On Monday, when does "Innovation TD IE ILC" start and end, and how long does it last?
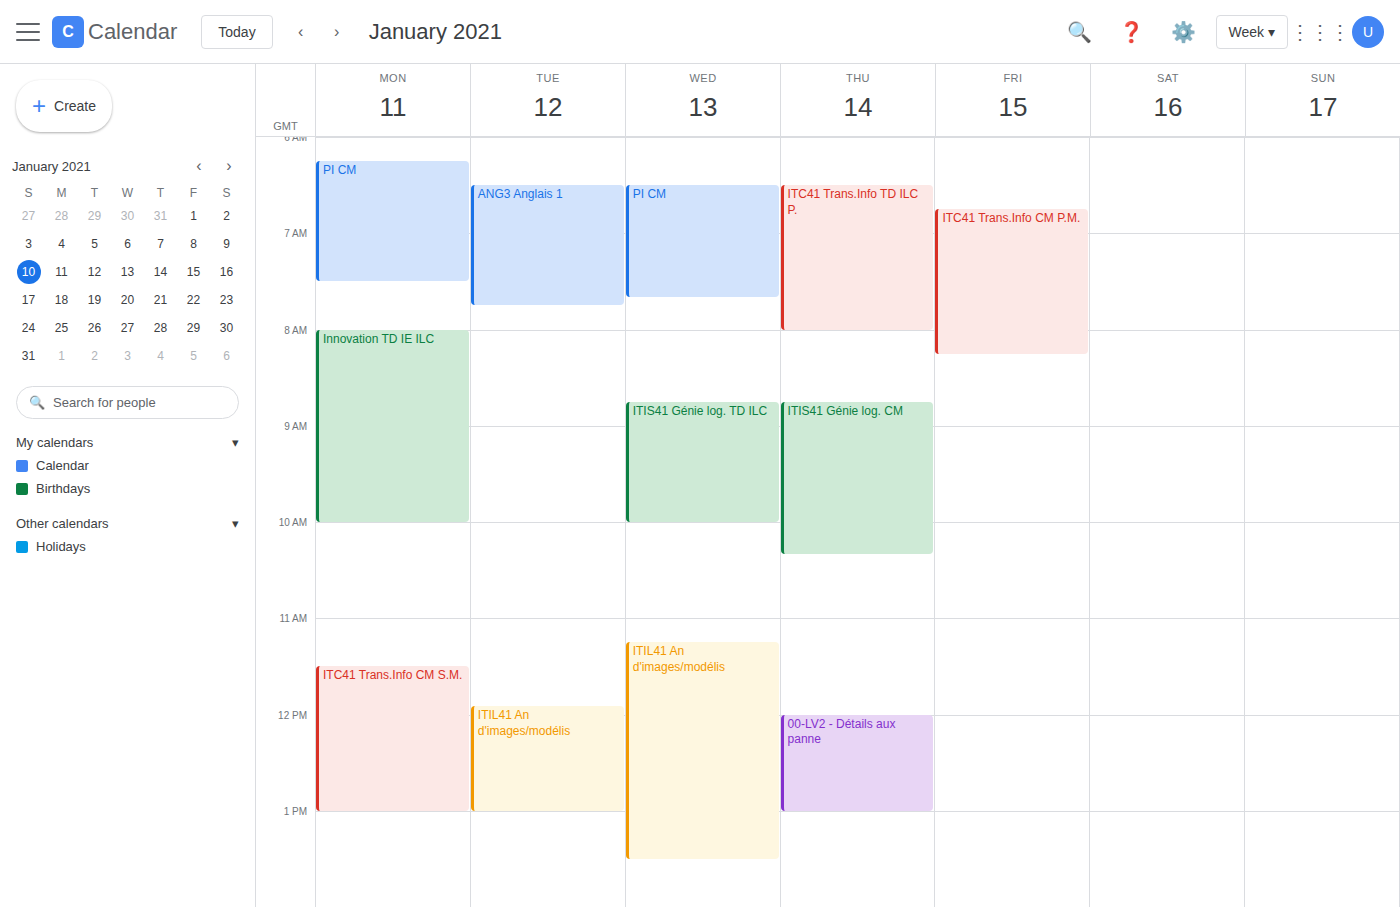
8:00 AM to 10:00 AM, 2 hours